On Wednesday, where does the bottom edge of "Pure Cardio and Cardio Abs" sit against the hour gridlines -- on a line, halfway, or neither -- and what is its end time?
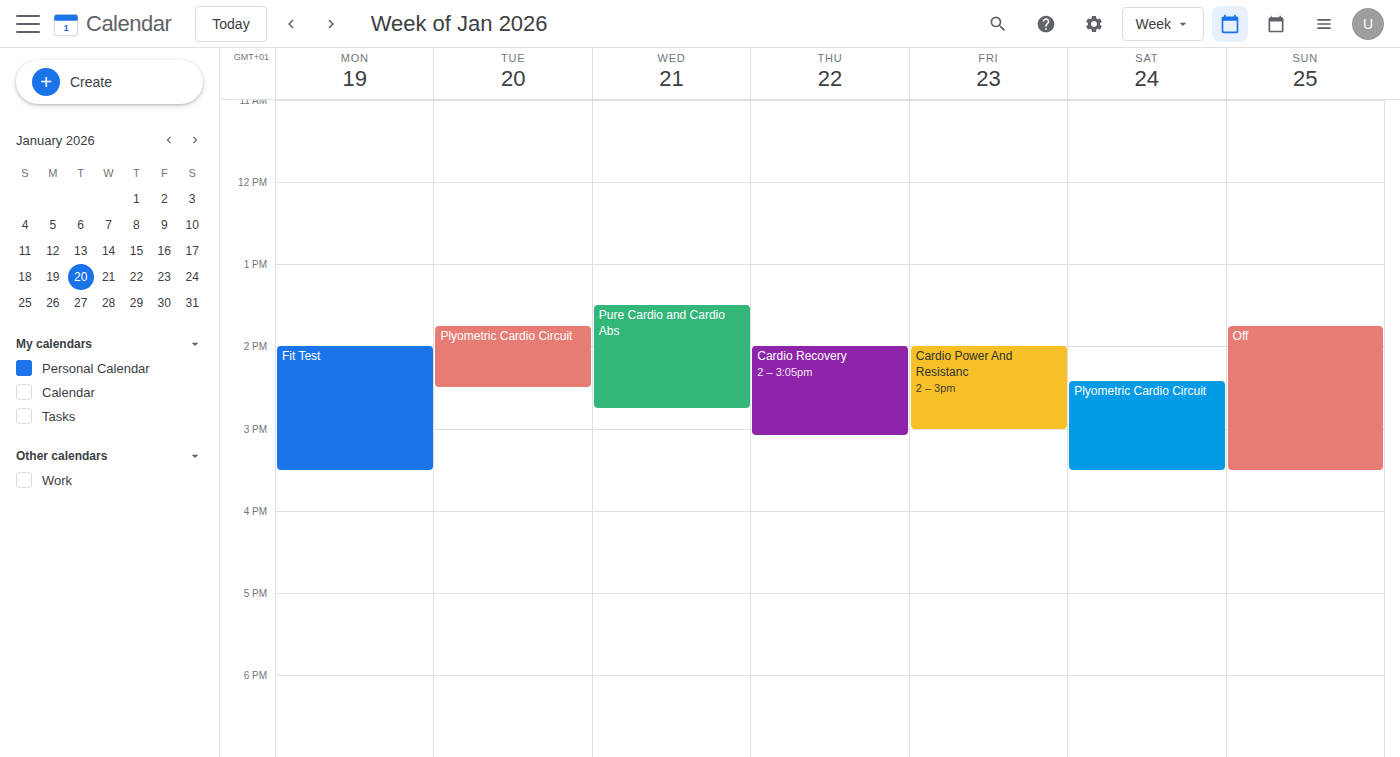
2:45 PM -- neither: three quarters of the way from the 2 PM line to the 3 PM line.